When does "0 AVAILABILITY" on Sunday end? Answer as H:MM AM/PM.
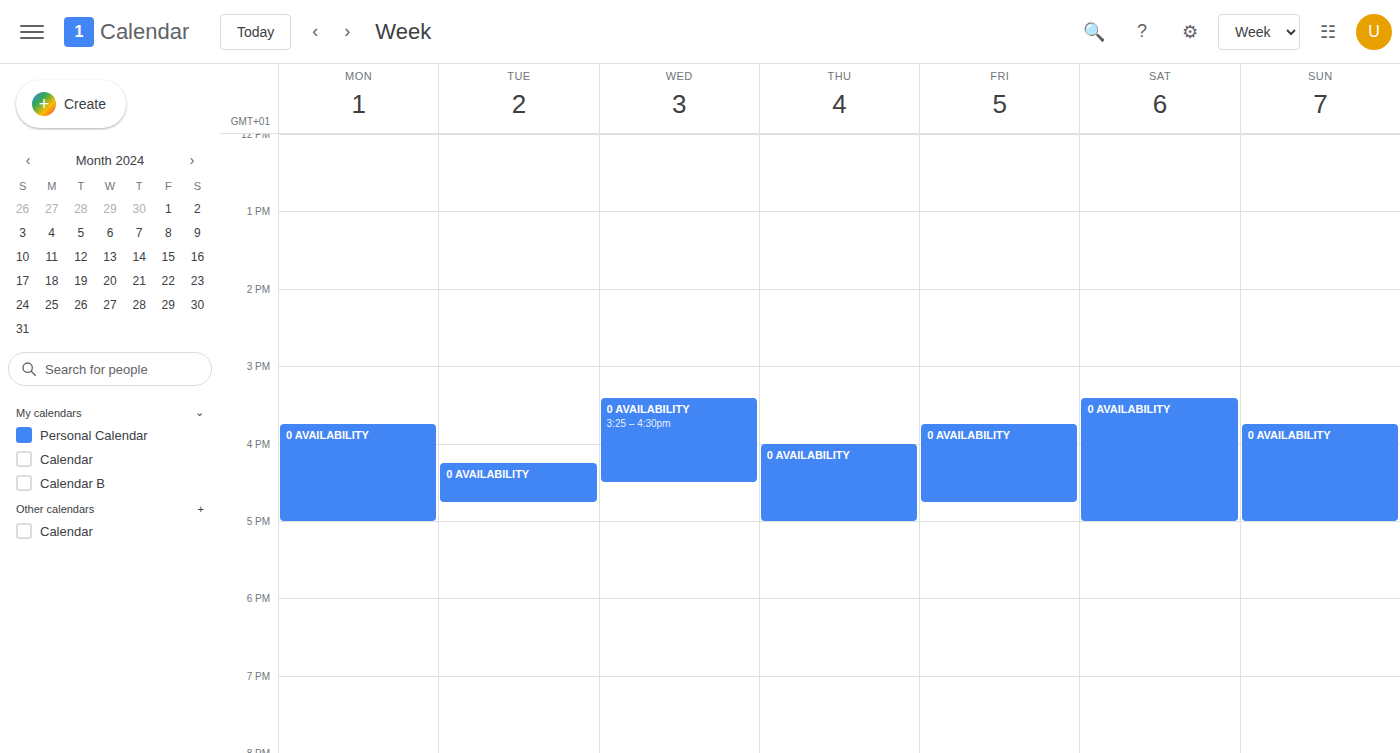
5:00 PM